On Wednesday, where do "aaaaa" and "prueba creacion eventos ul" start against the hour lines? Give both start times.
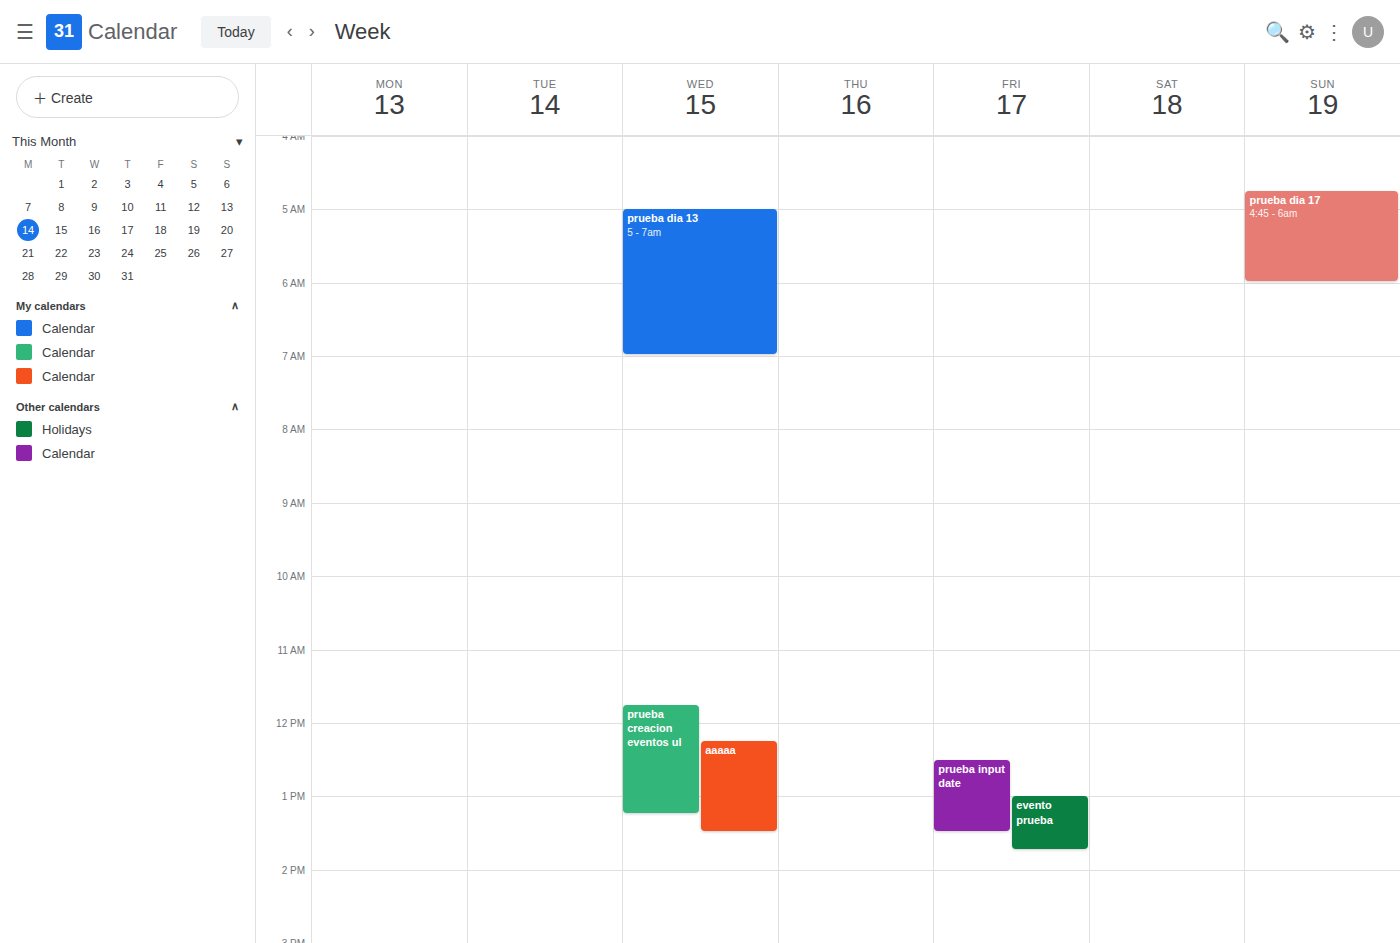
"aaaaa": 12:15 PM, neither: a quarter of the way from the 12 PM line to the 1 PM line. "prueba creacion eventos ul": 11:45 AM, neither: three quarters of the way from the 11 AM line to the 12 PM line.